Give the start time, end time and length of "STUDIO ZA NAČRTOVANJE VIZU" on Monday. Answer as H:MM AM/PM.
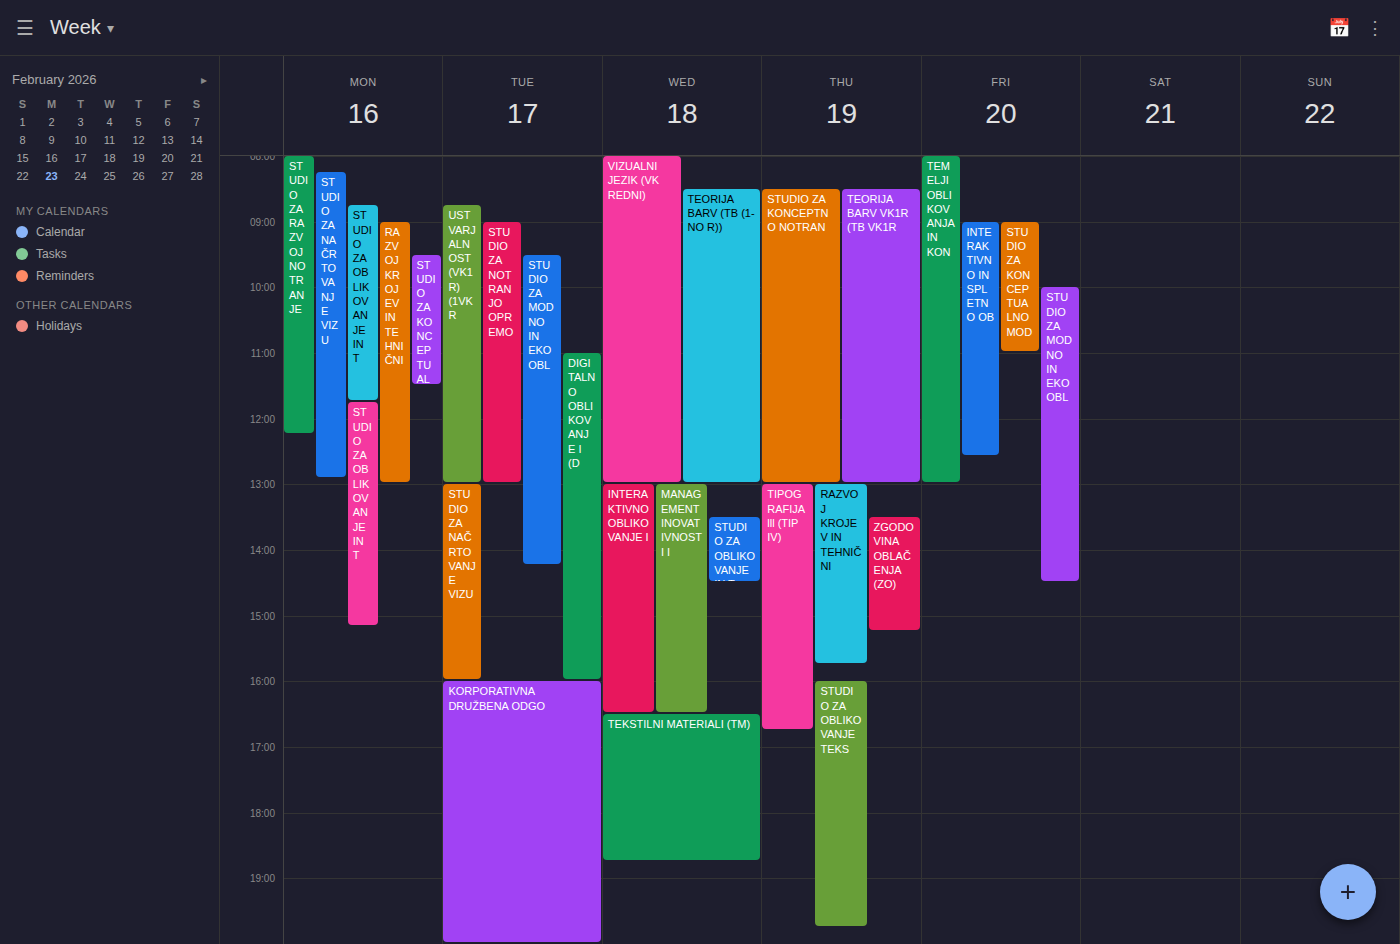
8:15 AM to 12:55 PM, 4 hours 40 minutes